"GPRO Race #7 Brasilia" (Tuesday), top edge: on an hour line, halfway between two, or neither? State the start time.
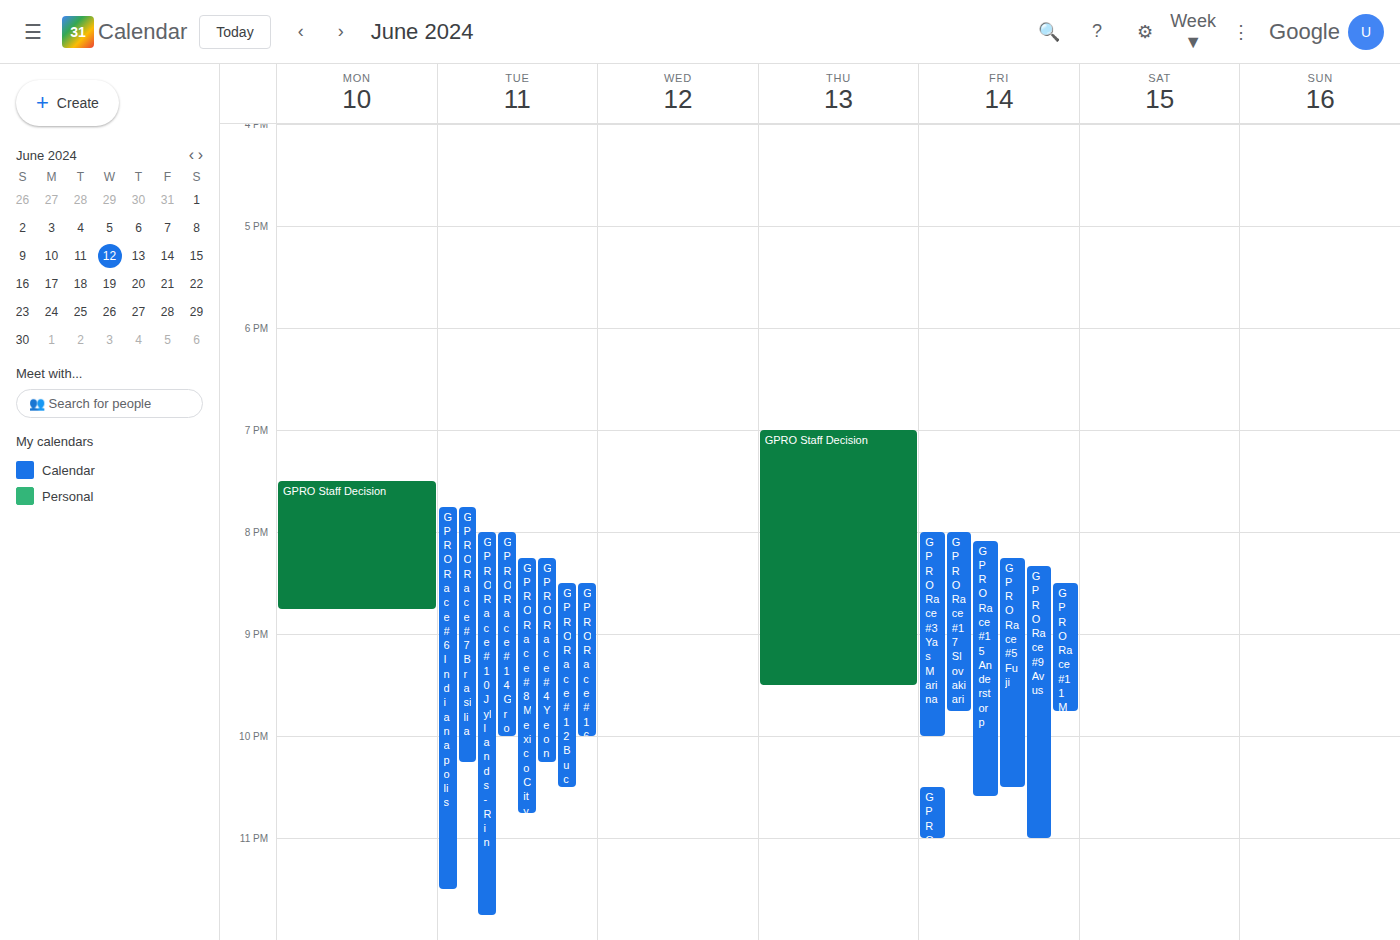
19:45 -- neither: three quarters of the way from the 19:00 line to the 20:00 line.